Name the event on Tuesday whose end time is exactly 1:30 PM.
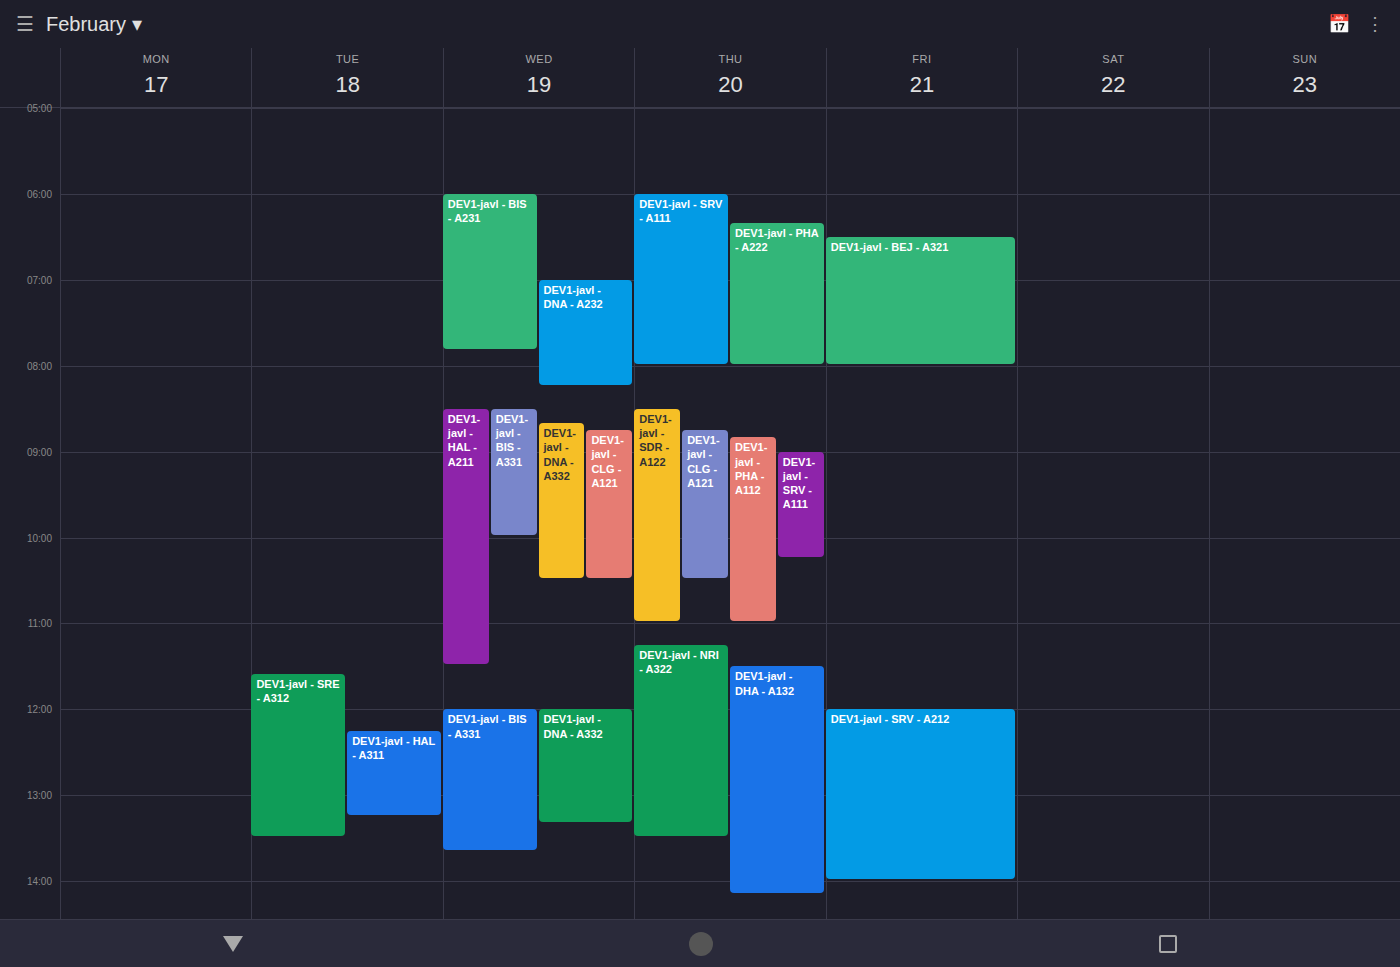
"DEV1-javl - SRE - A312"